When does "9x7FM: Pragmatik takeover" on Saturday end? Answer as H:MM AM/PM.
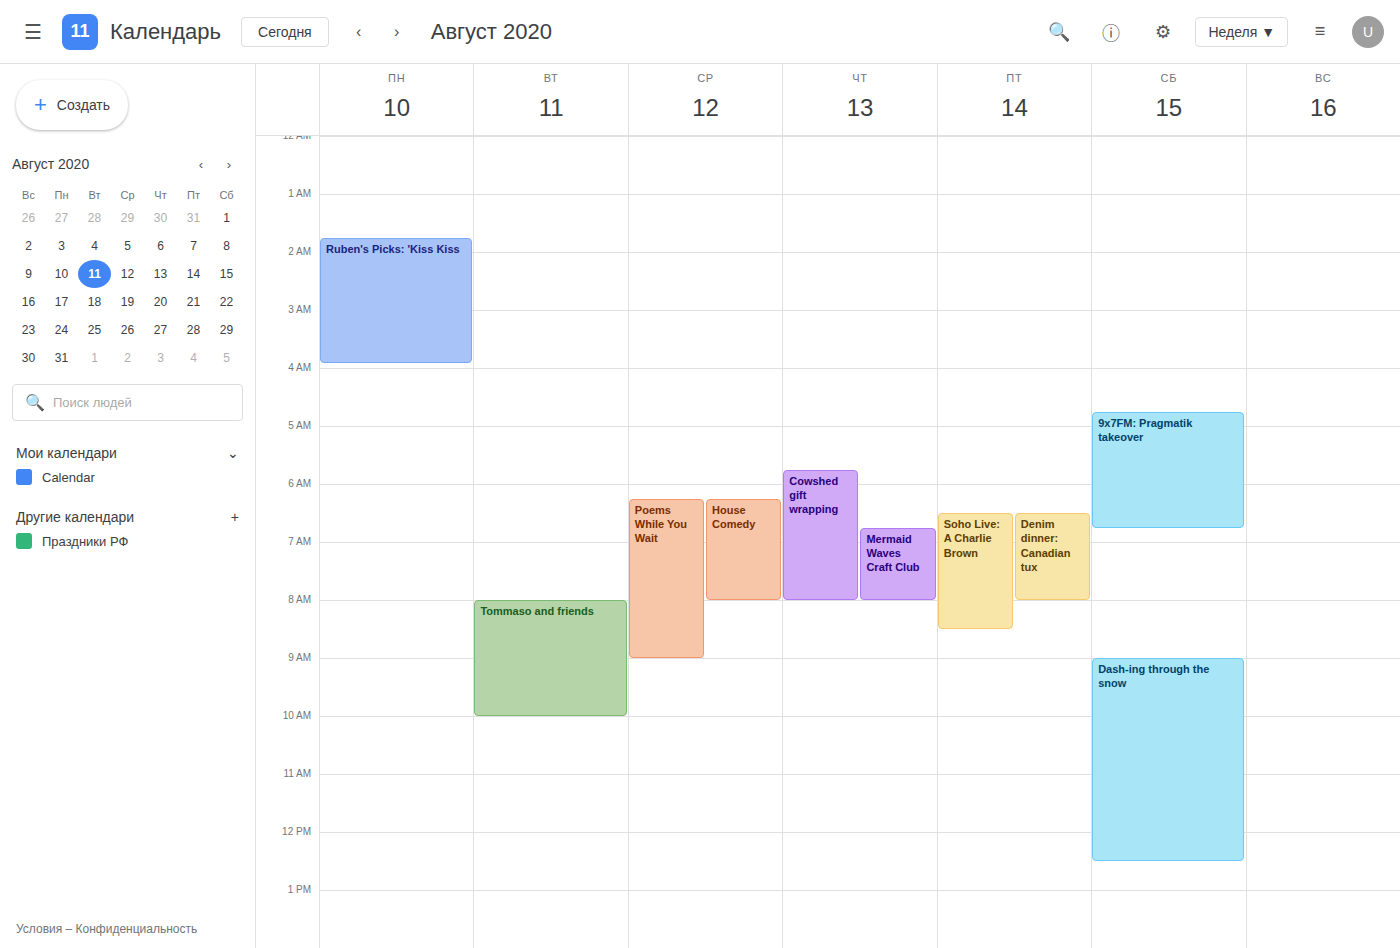
6:45 AM